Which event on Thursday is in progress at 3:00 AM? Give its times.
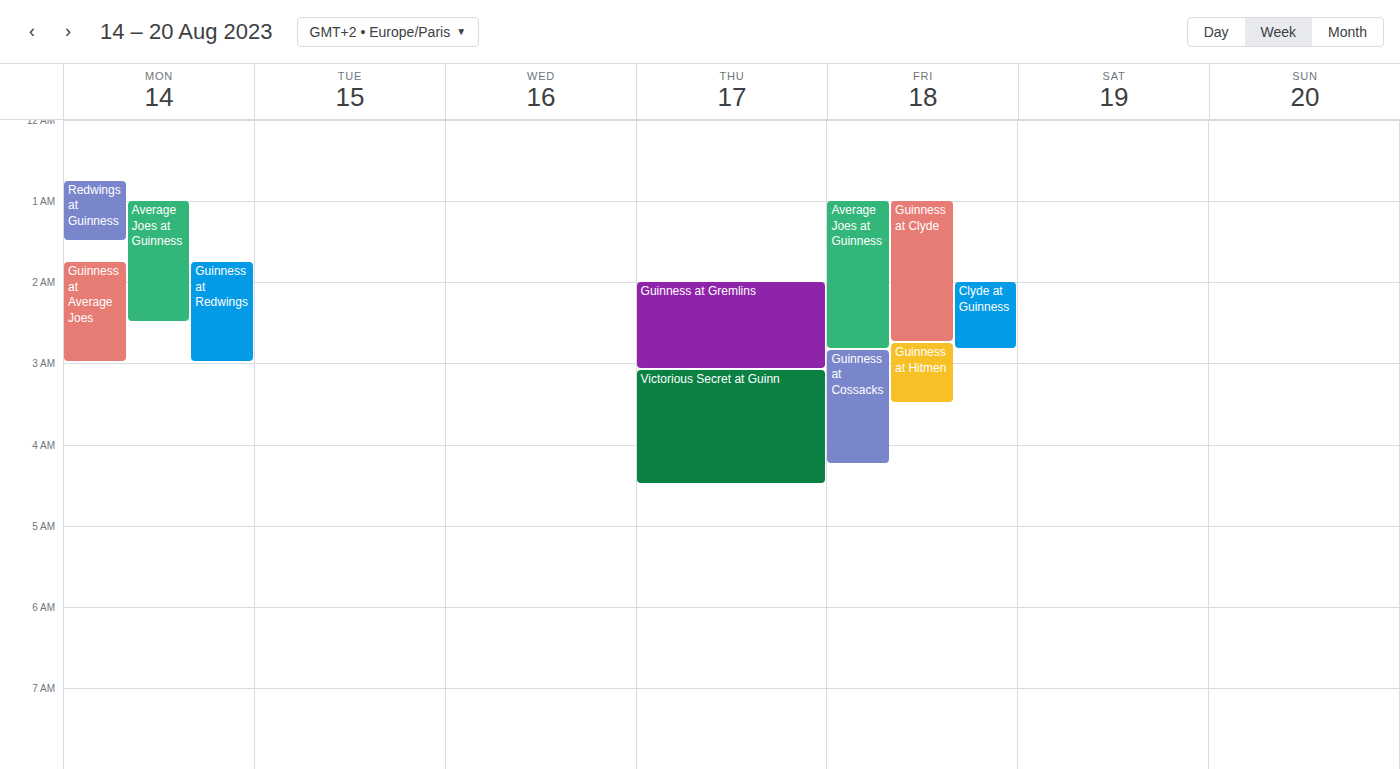
"Guinness at Gremlins", 2:00 AM to 3:05 AM